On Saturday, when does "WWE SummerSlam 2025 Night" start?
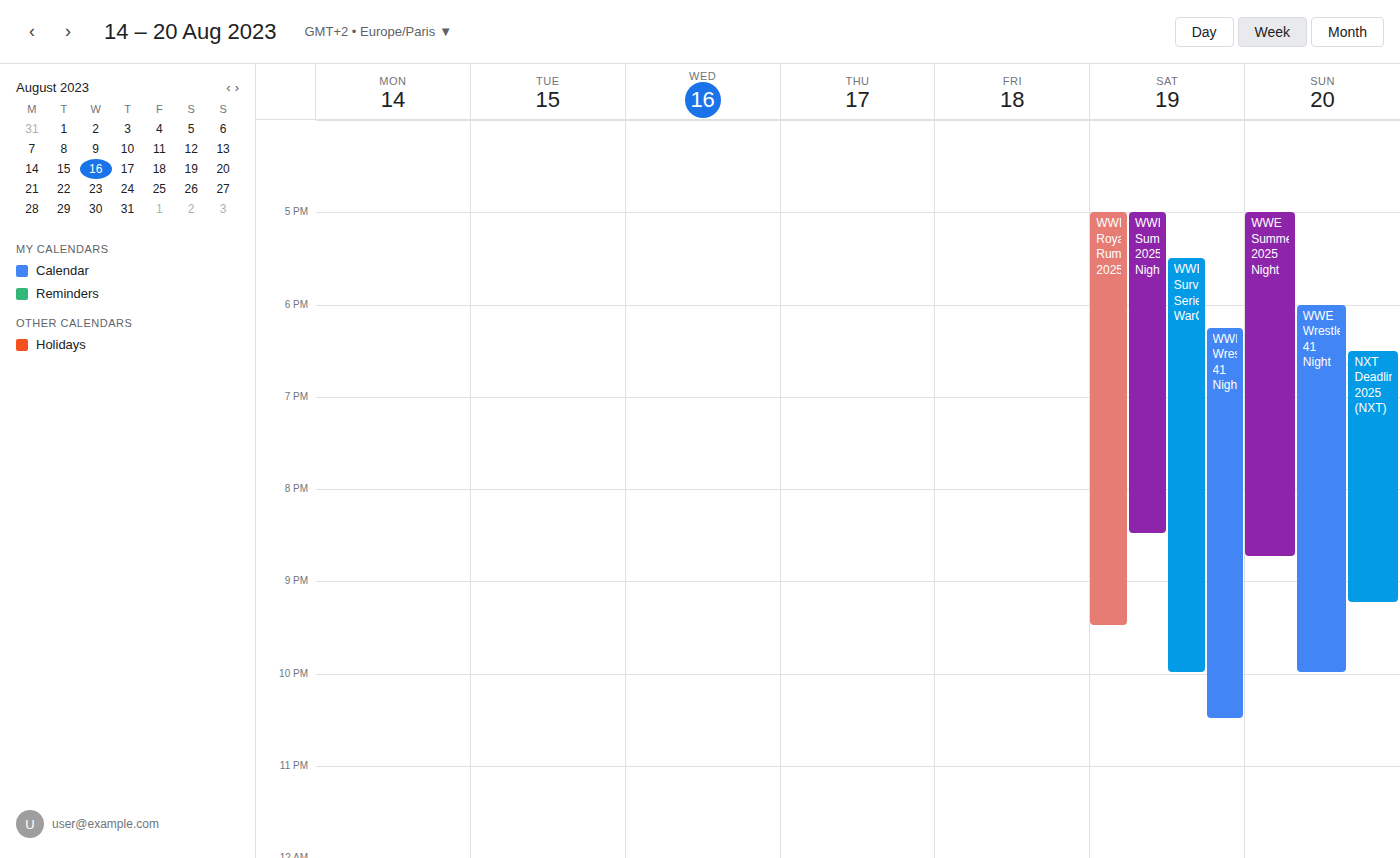
5:00 PM